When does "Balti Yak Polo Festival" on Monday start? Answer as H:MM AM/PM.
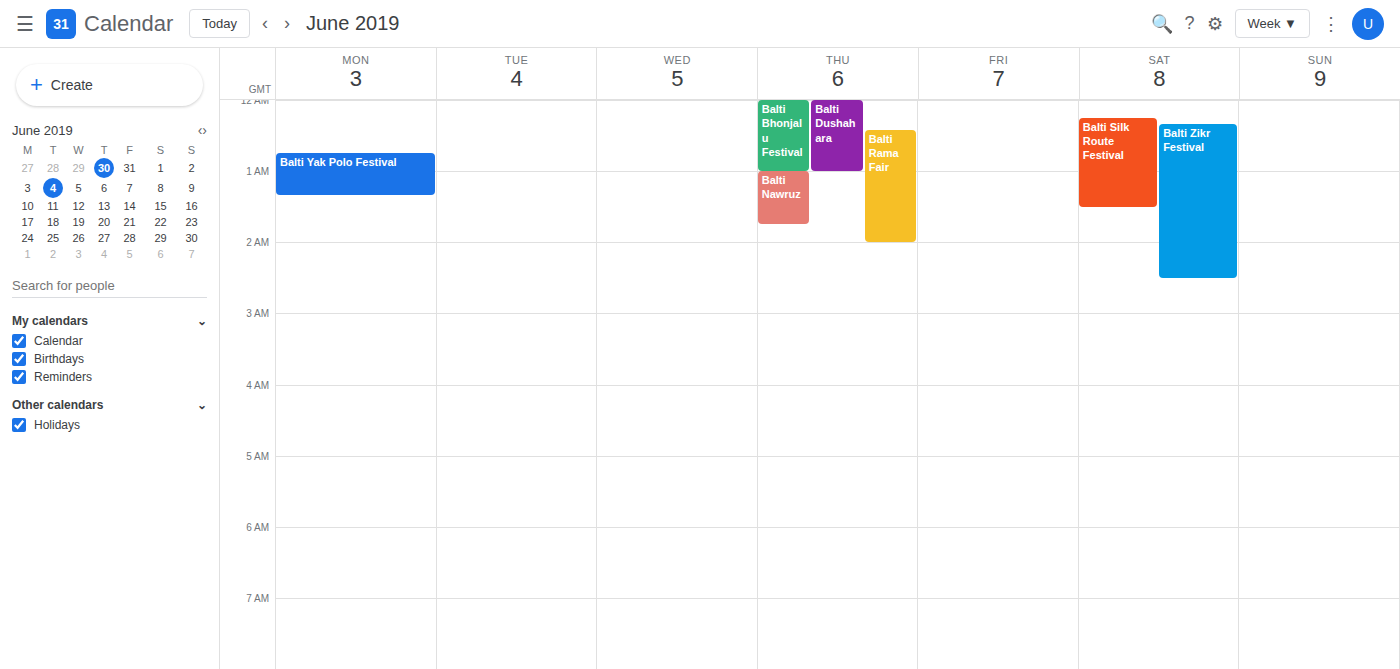
12:45 AM